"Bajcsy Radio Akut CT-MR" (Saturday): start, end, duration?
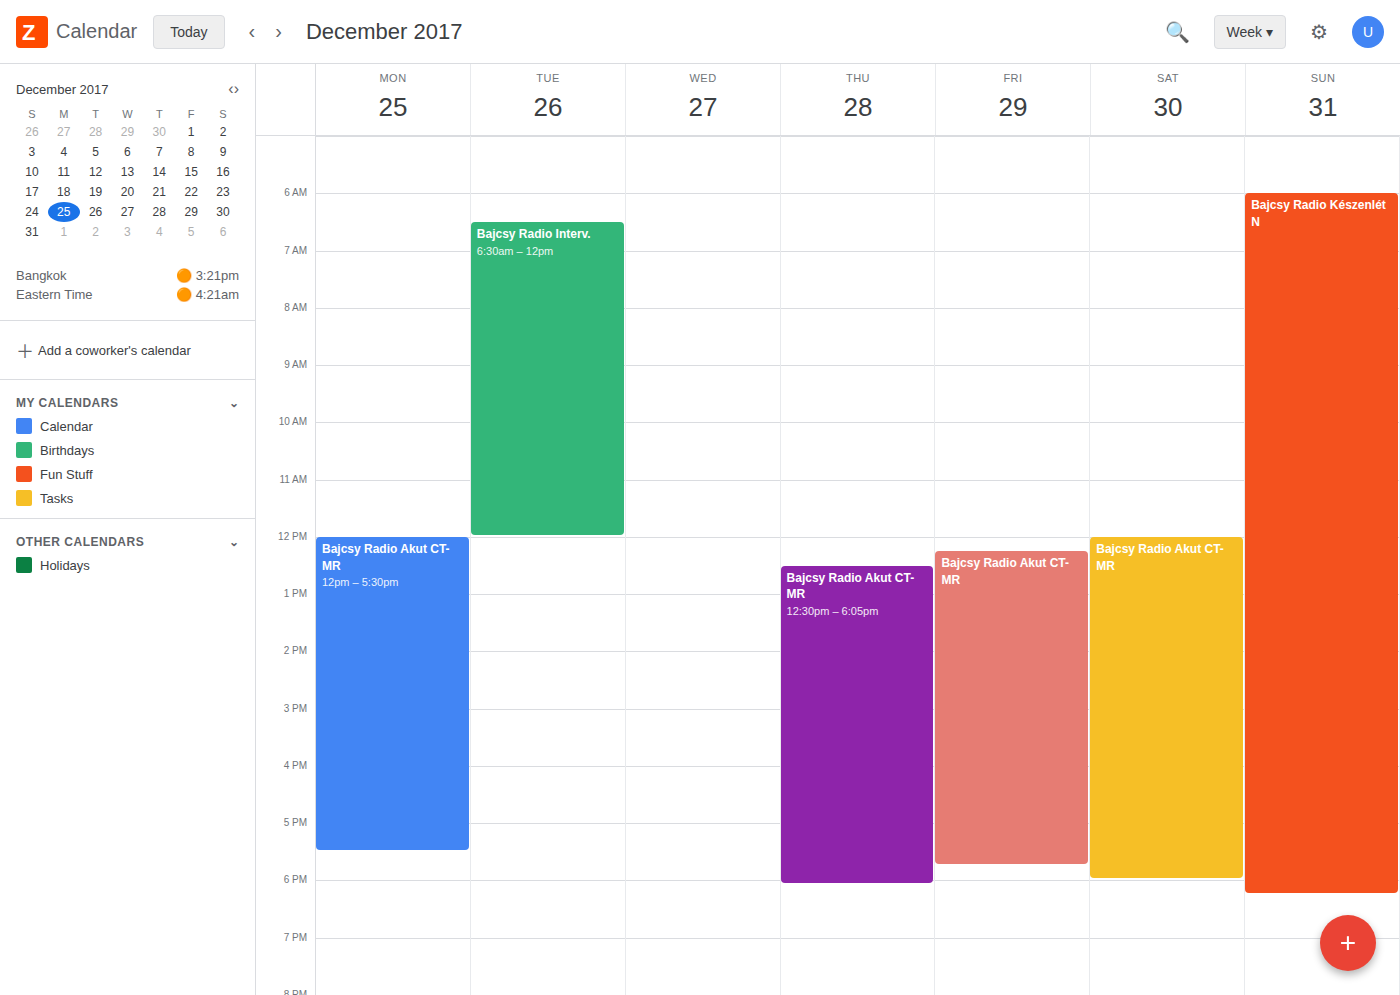
12:00 PM to 6:00 PM, 6 hours